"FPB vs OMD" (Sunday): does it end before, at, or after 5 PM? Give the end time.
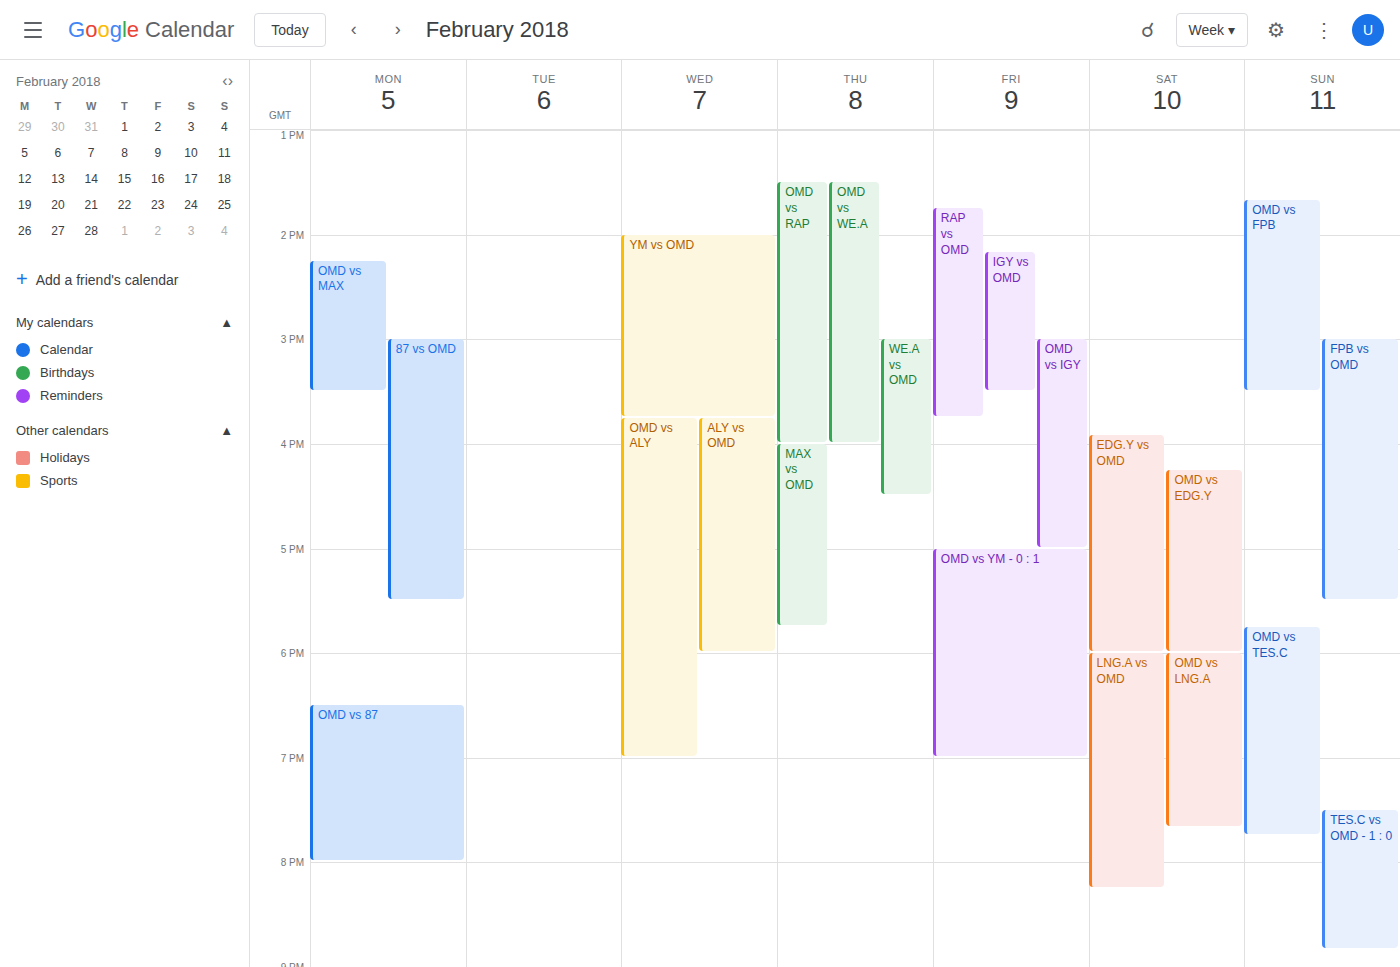
5:30 PM -- after 5 PM, 30 minutes below the 5 PM line.